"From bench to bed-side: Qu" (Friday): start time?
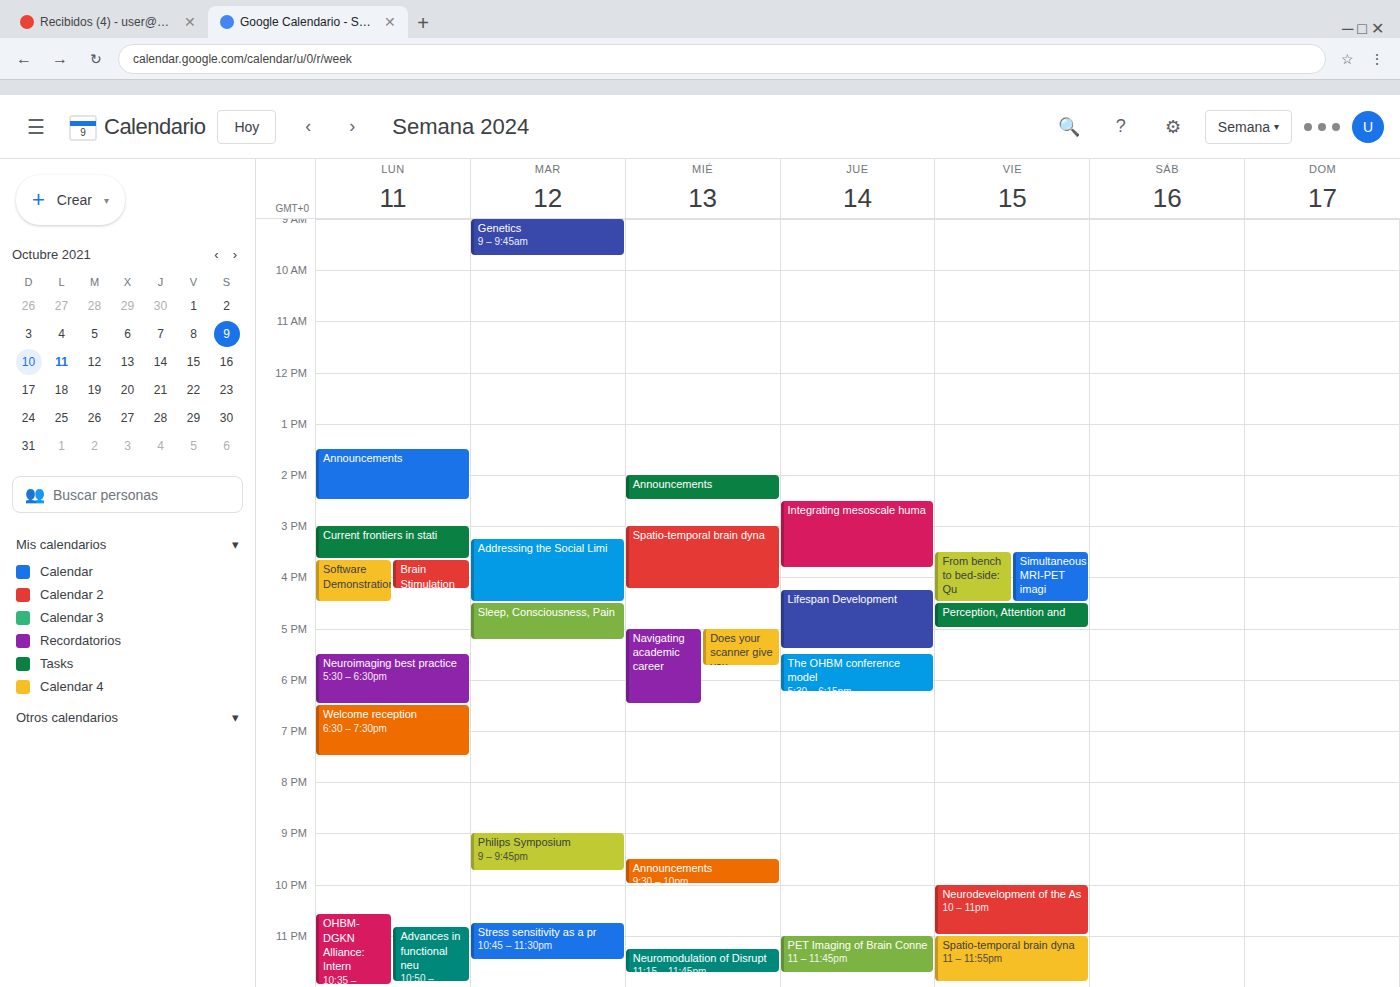
3:30 PM